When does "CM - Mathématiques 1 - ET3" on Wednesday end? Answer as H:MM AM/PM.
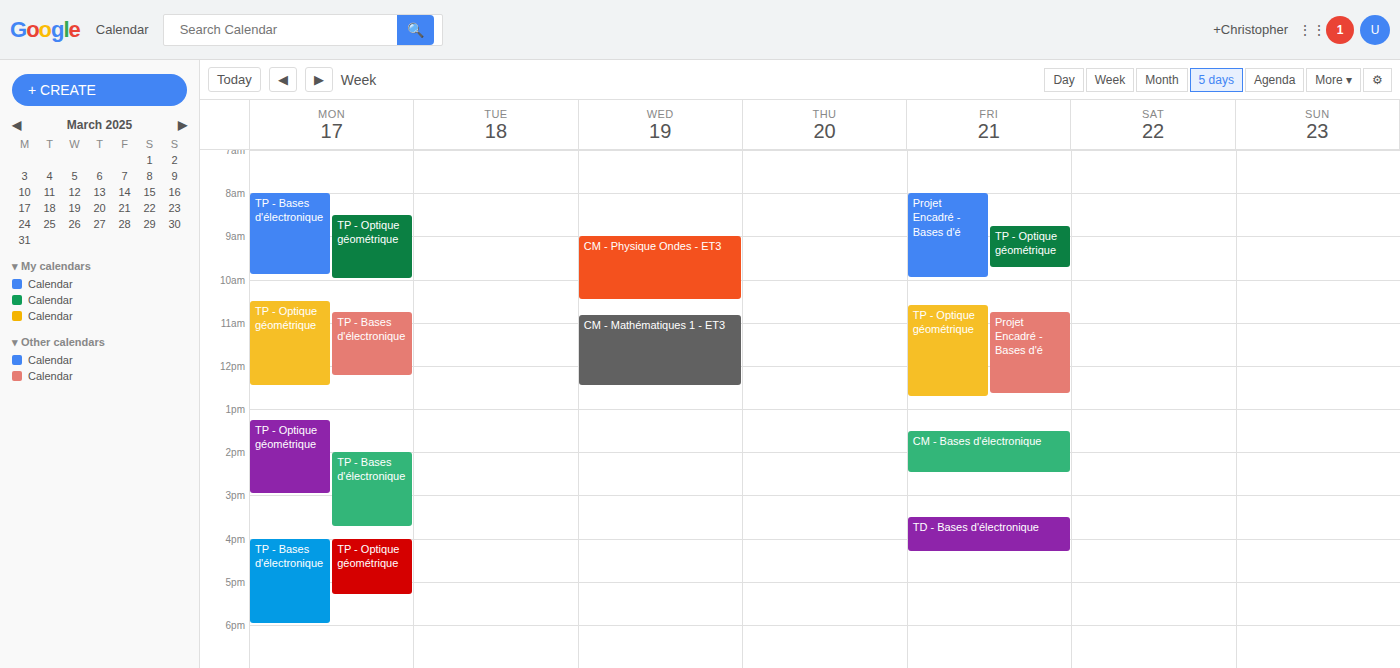
12:30 PM